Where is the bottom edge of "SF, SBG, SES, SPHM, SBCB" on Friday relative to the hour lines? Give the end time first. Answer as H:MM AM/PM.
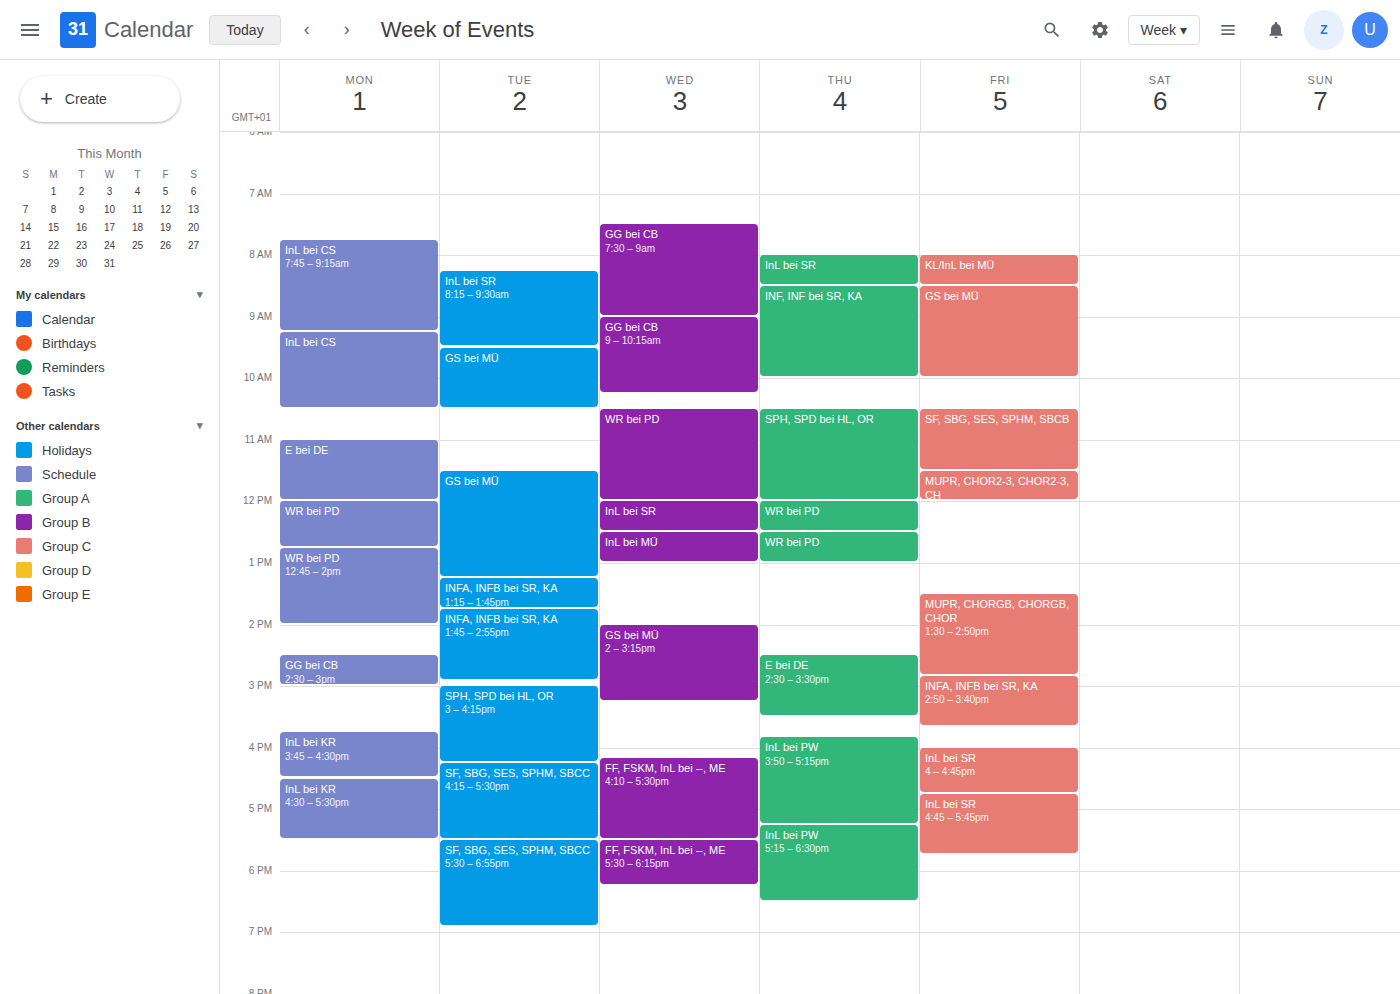
11:30 AM -- halfway between the 11 AM and 12 PM lines.